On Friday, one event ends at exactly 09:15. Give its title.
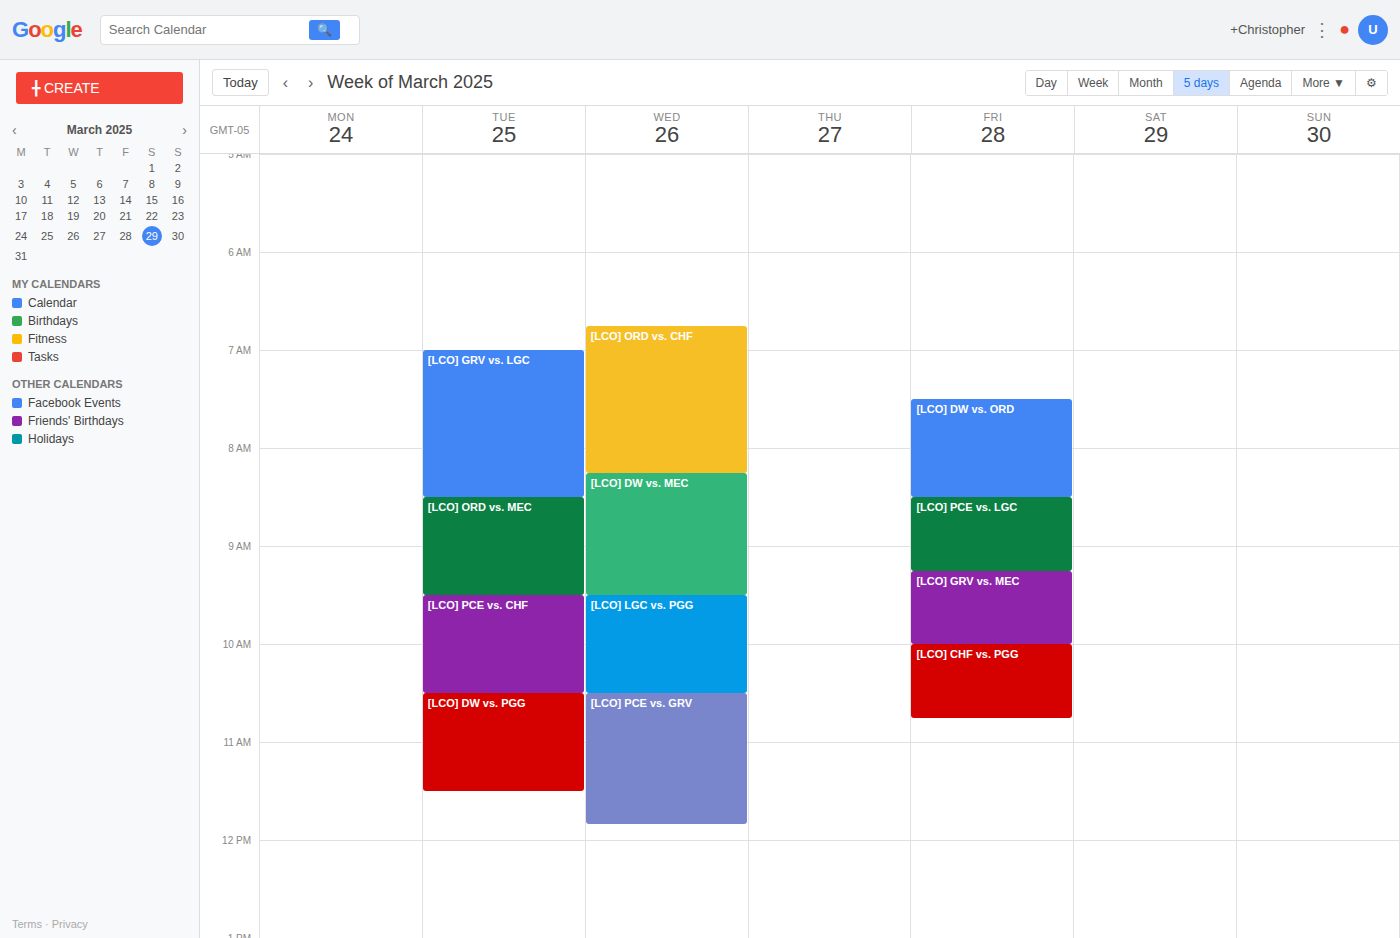
"[LCO] PCE vs. LGC"